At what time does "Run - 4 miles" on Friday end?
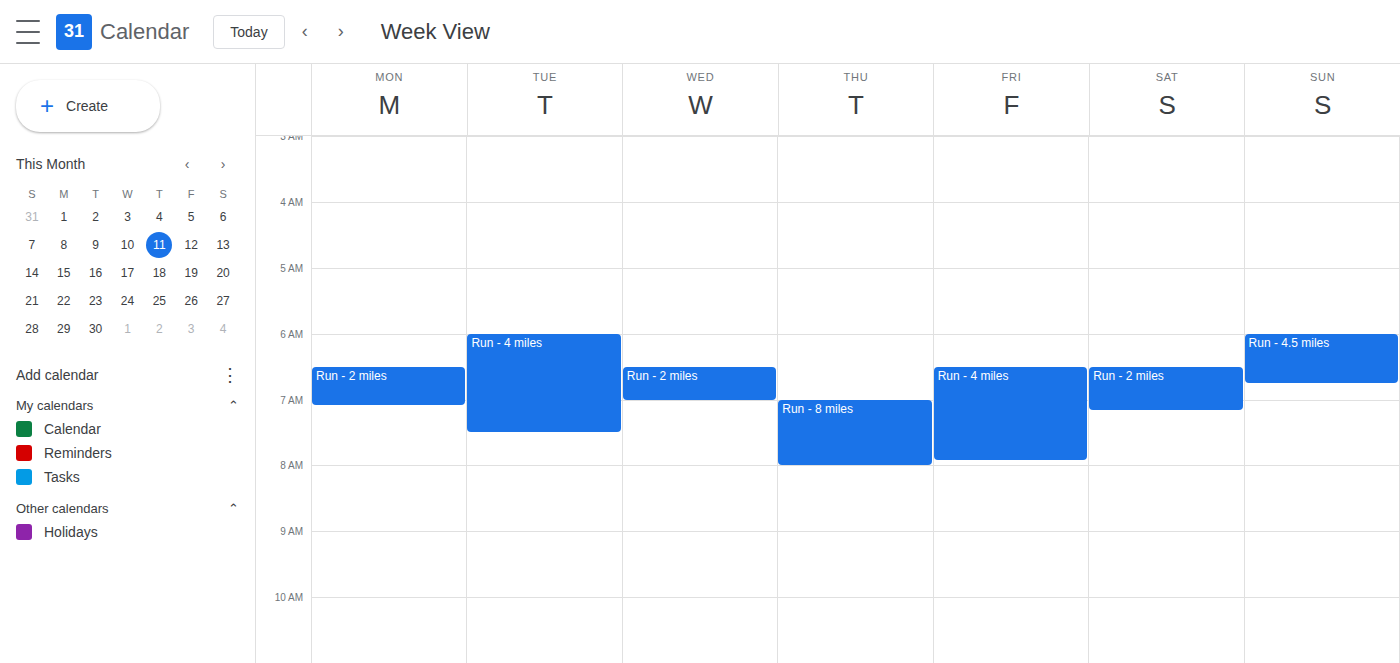
7:55 AM